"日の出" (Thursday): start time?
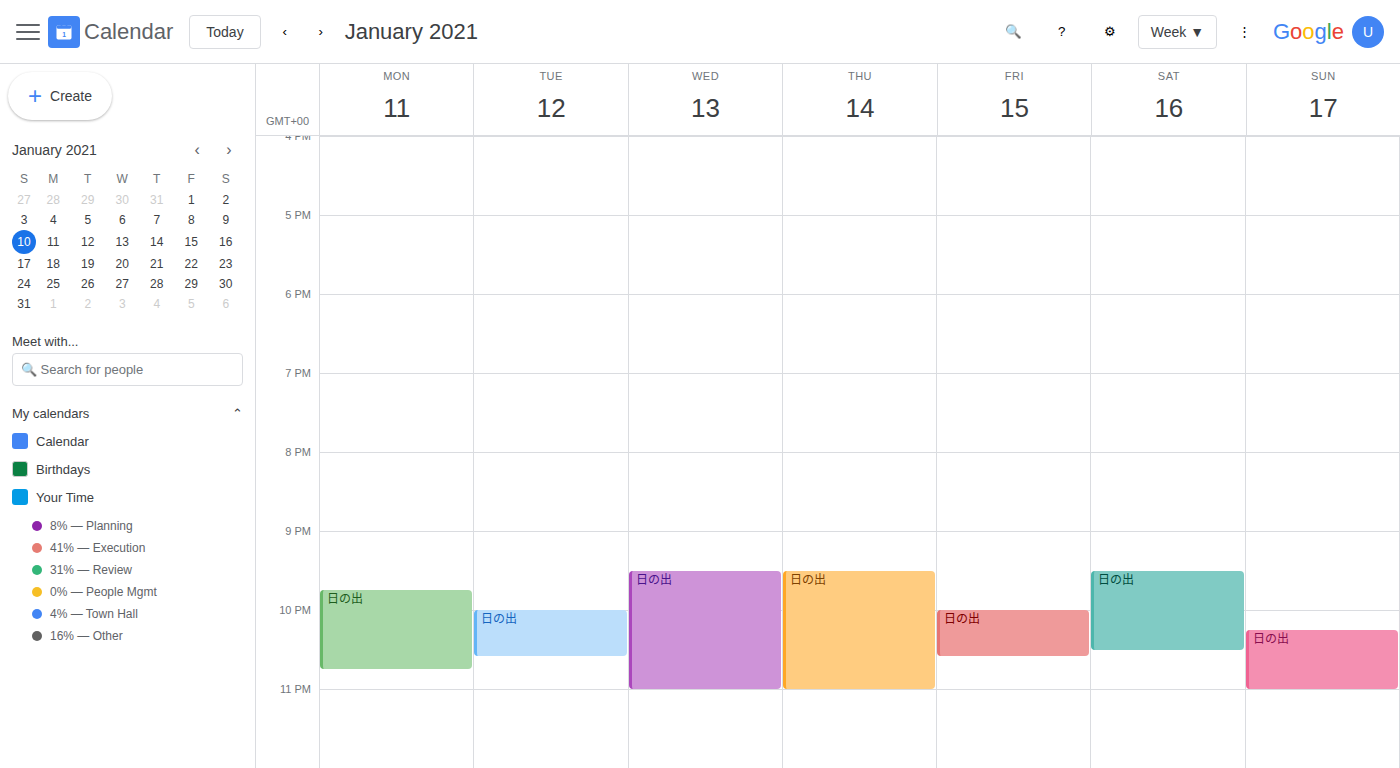
9:30 PM